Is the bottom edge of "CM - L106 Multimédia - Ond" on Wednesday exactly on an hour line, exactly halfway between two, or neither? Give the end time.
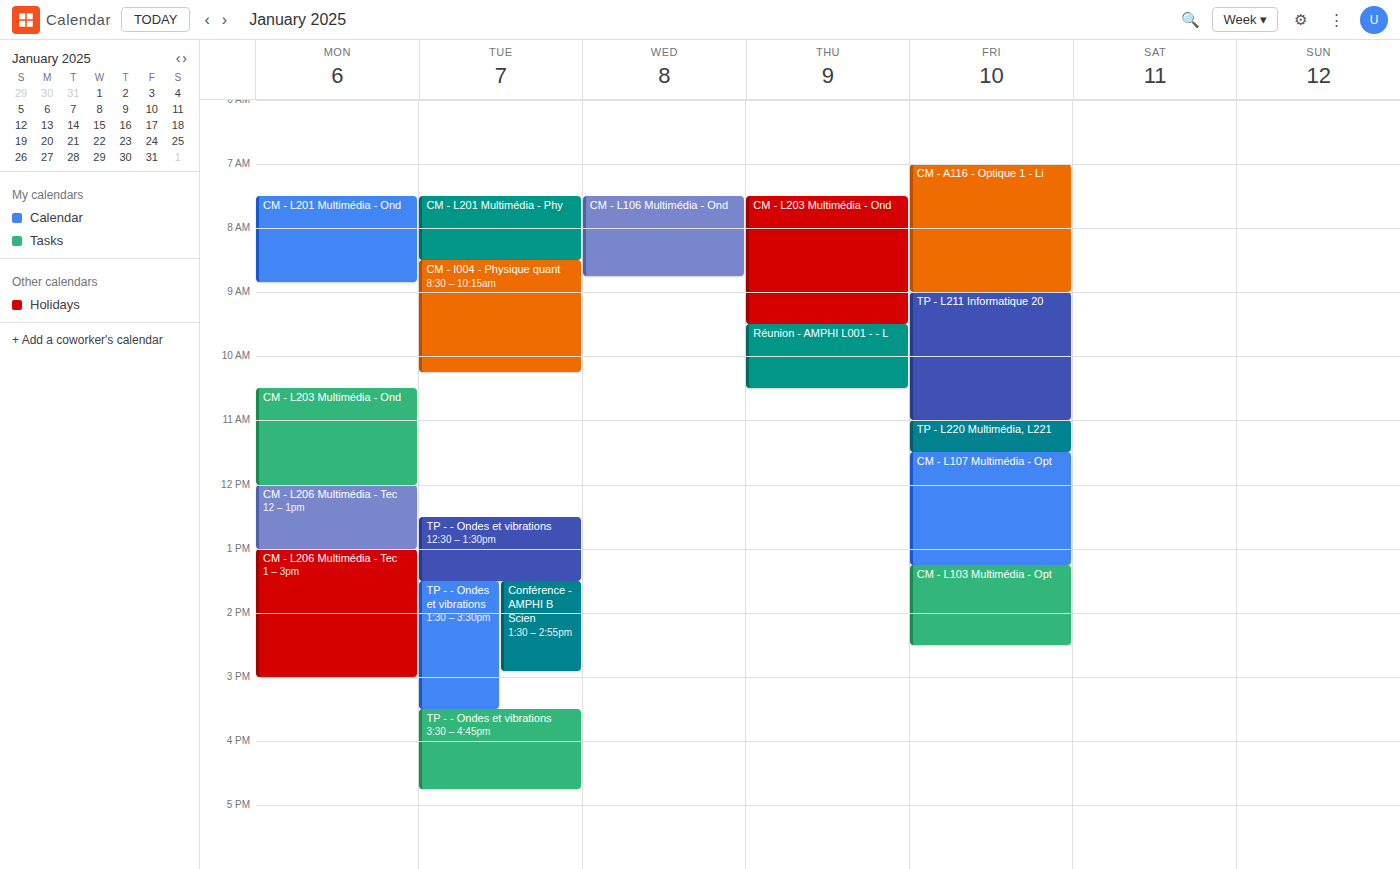
8:45 AM -- neither: three quarters of the way from the 8 AM line to the 9 AM line.